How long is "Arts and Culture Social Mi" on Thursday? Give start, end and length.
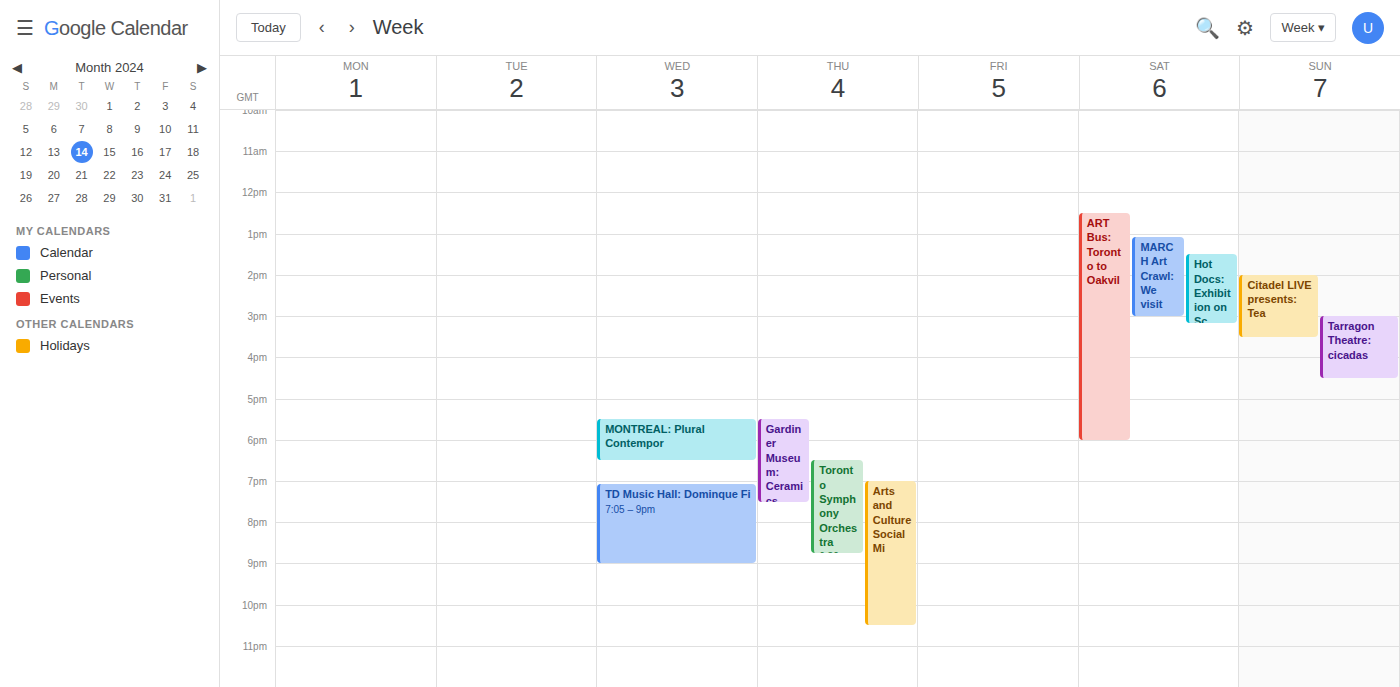
7:00 PM to 10:30 PM, 3 hours 30 minutes